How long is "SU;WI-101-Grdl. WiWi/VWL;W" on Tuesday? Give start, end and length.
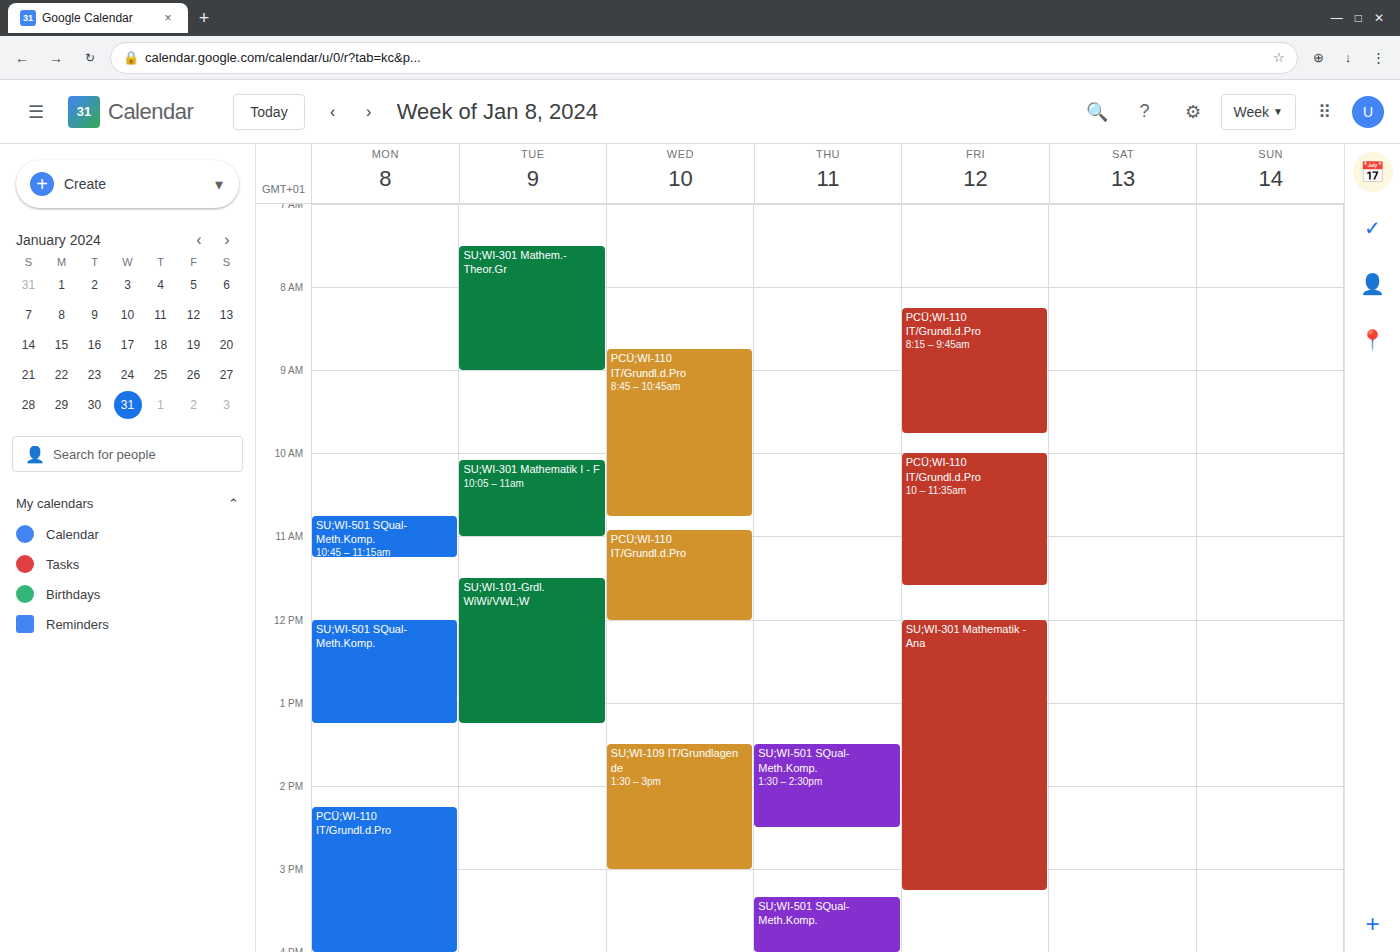
11:30 AM to 1:15 PM, 1 hour 45 minutes